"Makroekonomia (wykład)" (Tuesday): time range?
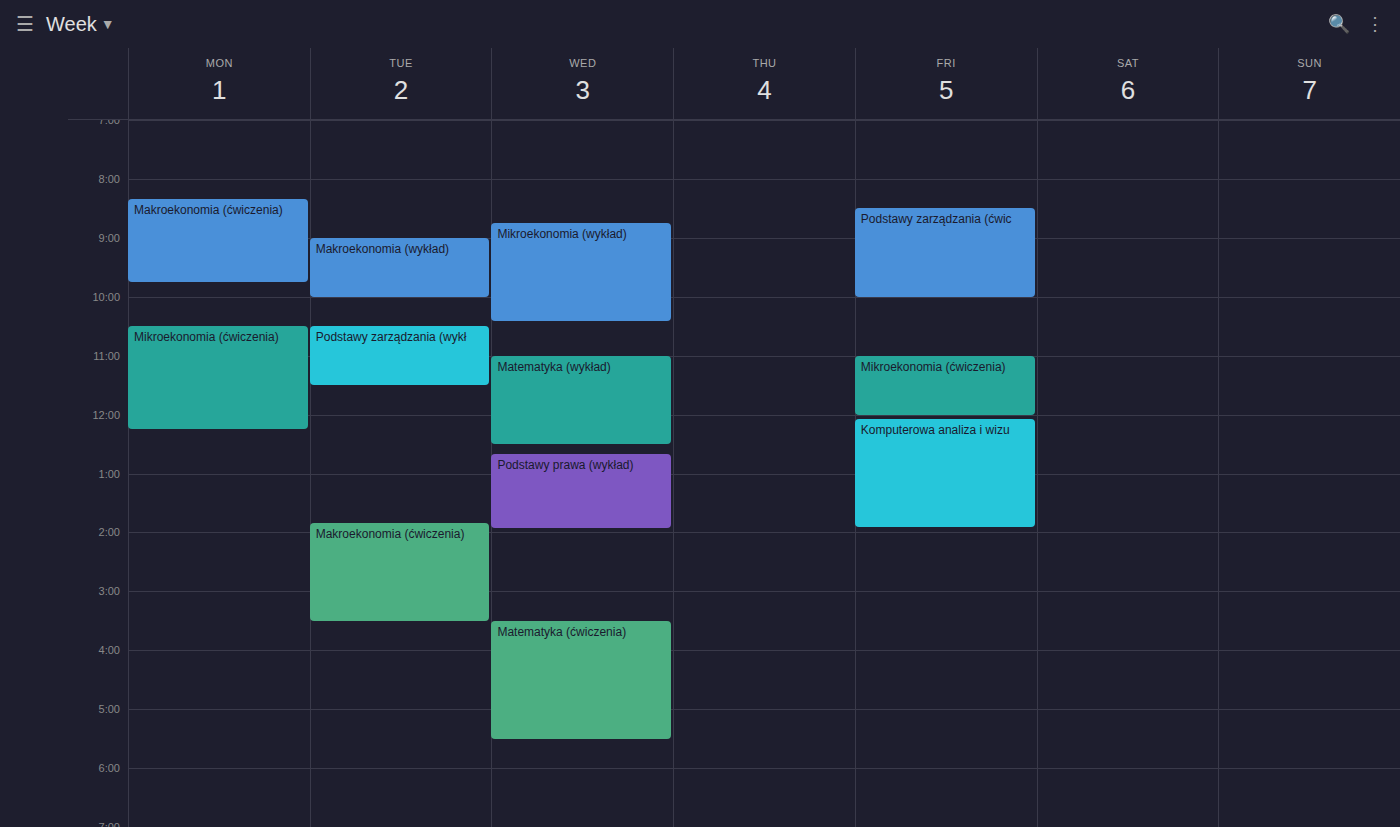
9:00 AM to 10:00 AM